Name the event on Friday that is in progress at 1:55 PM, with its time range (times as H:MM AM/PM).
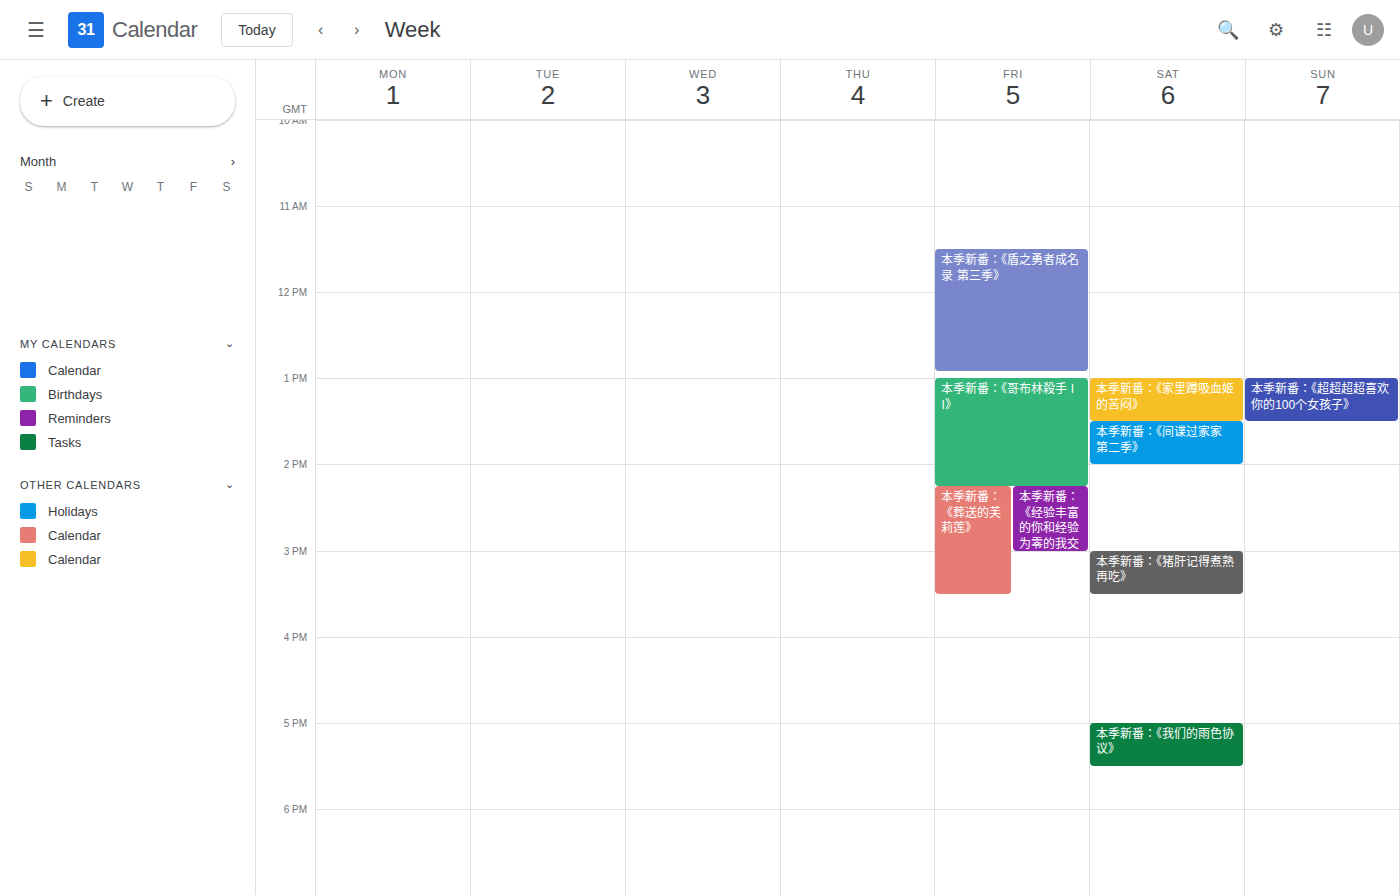
"本季新番：《哥布林殺手 II》", 1:00 PM to 2:15 PM